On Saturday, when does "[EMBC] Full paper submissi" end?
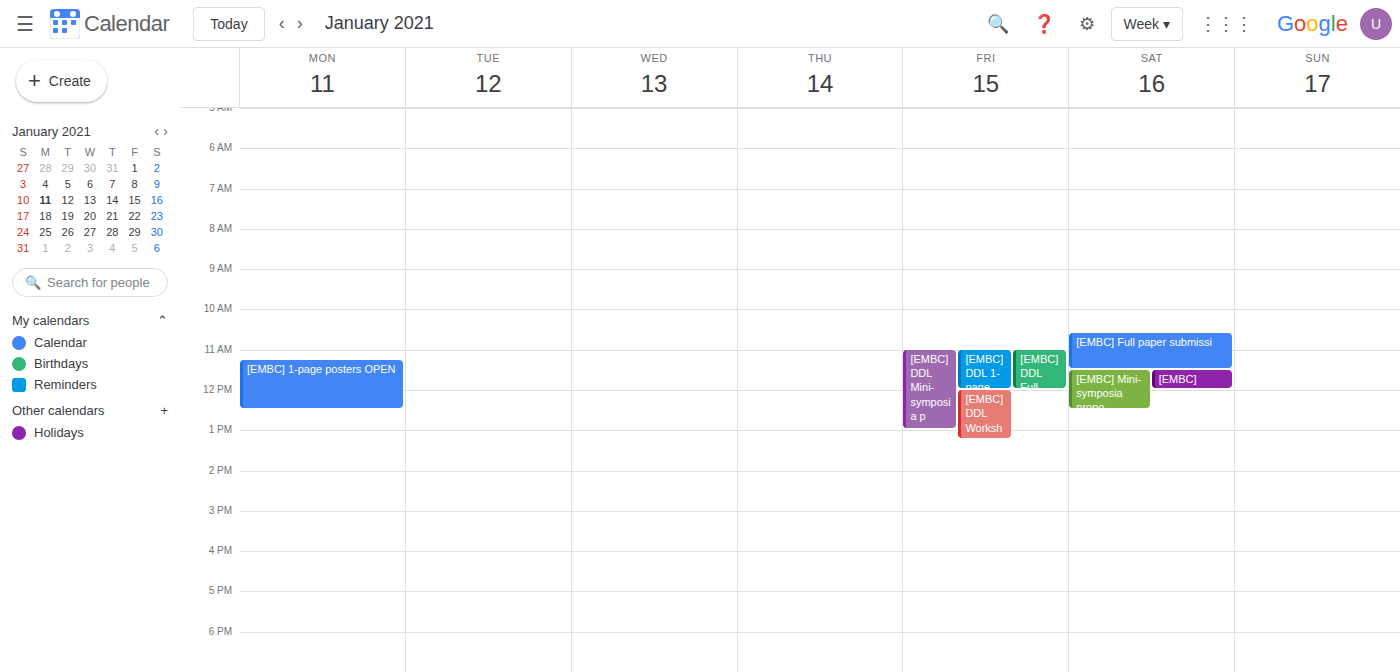
11:30 AM